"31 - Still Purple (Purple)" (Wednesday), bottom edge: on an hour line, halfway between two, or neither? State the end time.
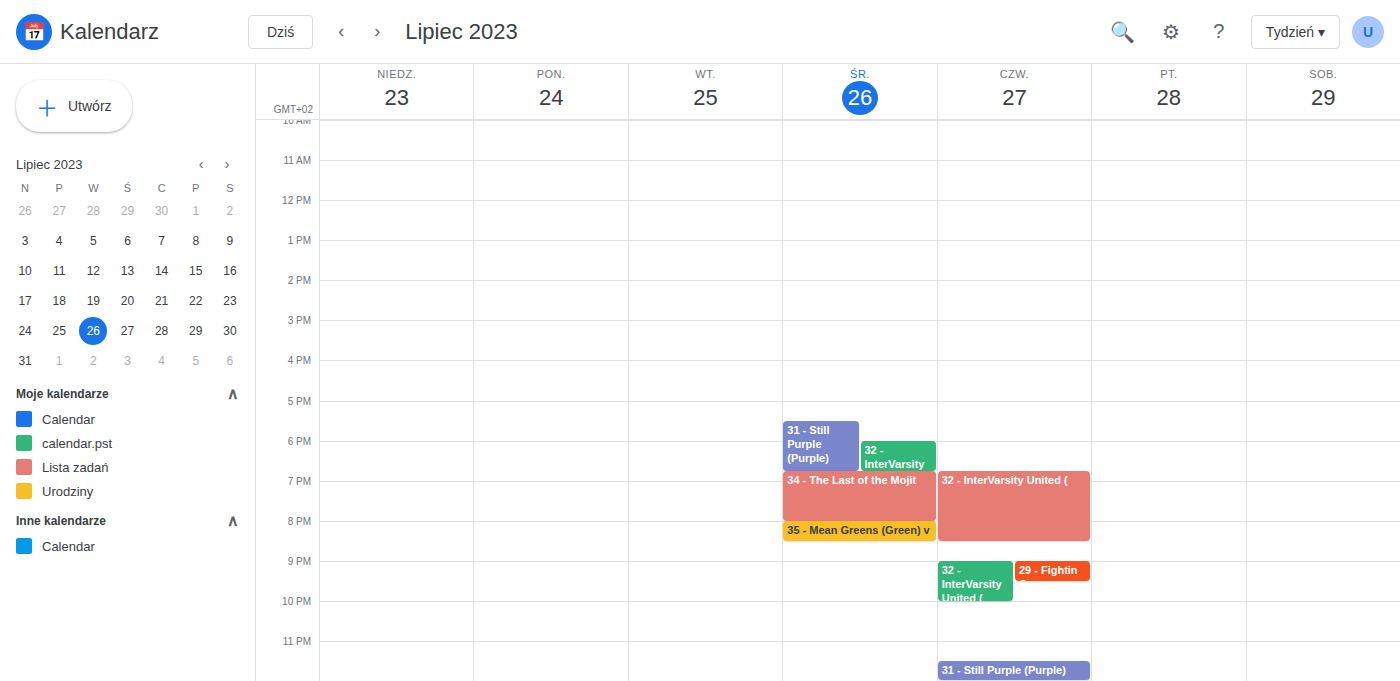
6:45 PM -- neither: three quarters of the way from the 6 PM line to the 7 PM line.